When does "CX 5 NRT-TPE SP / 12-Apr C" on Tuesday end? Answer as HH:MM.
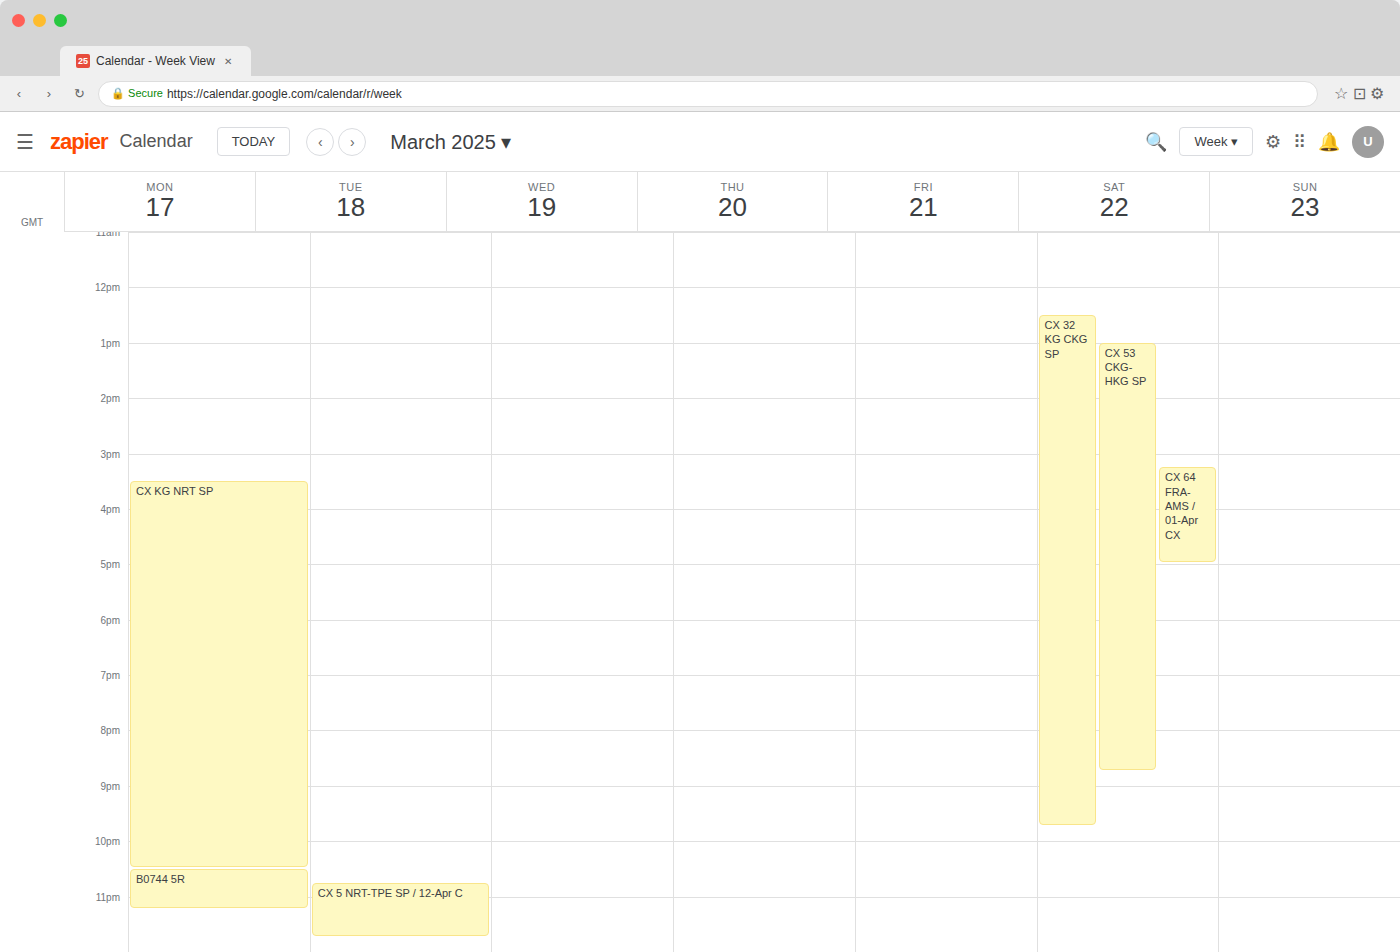
23:45